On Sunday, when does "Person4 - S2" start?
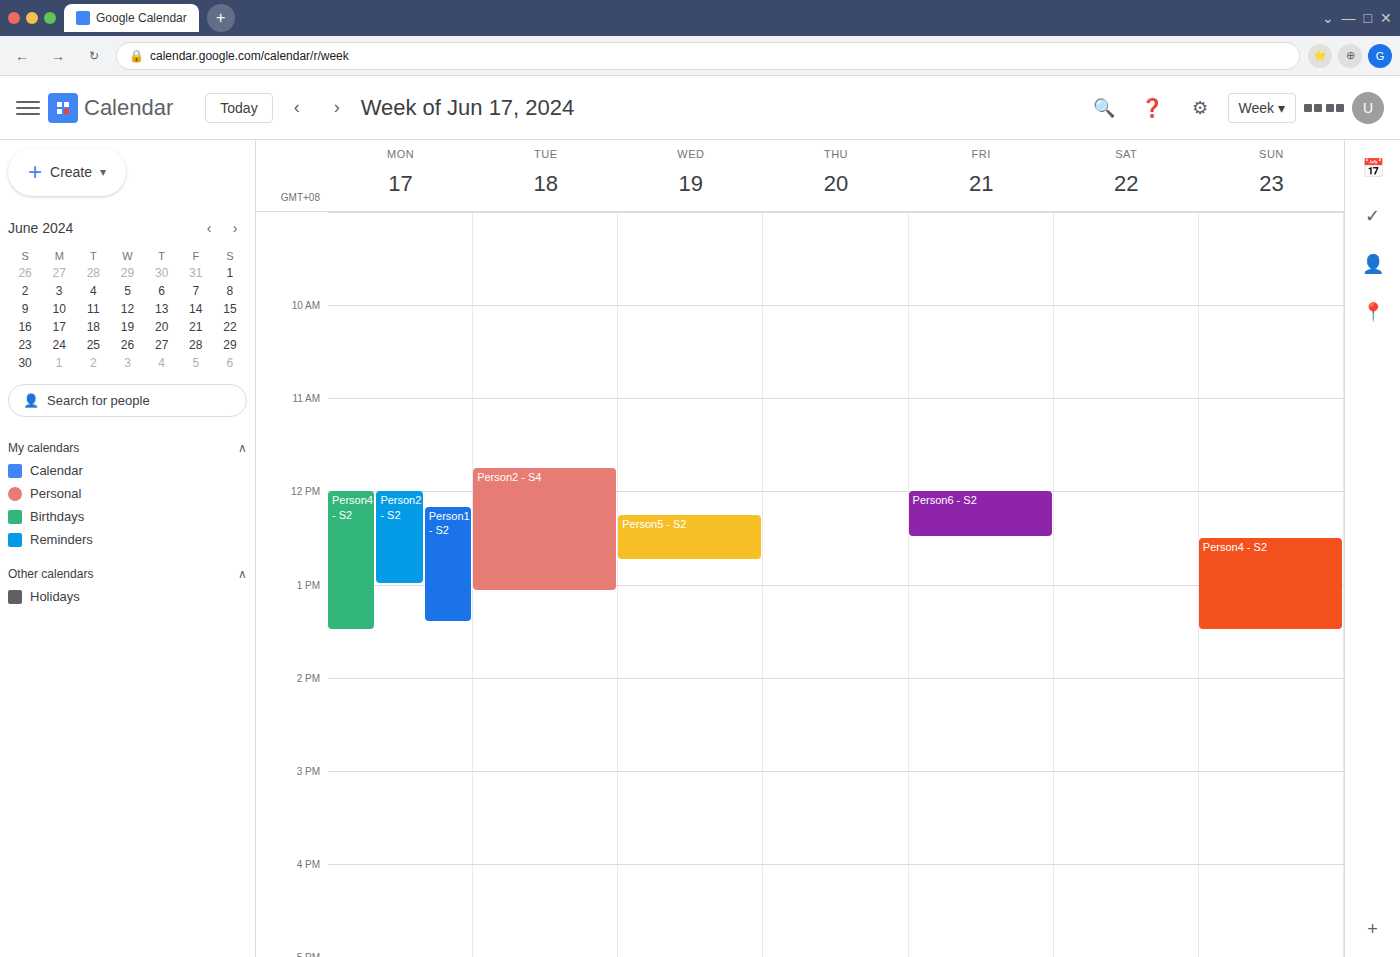
12:30